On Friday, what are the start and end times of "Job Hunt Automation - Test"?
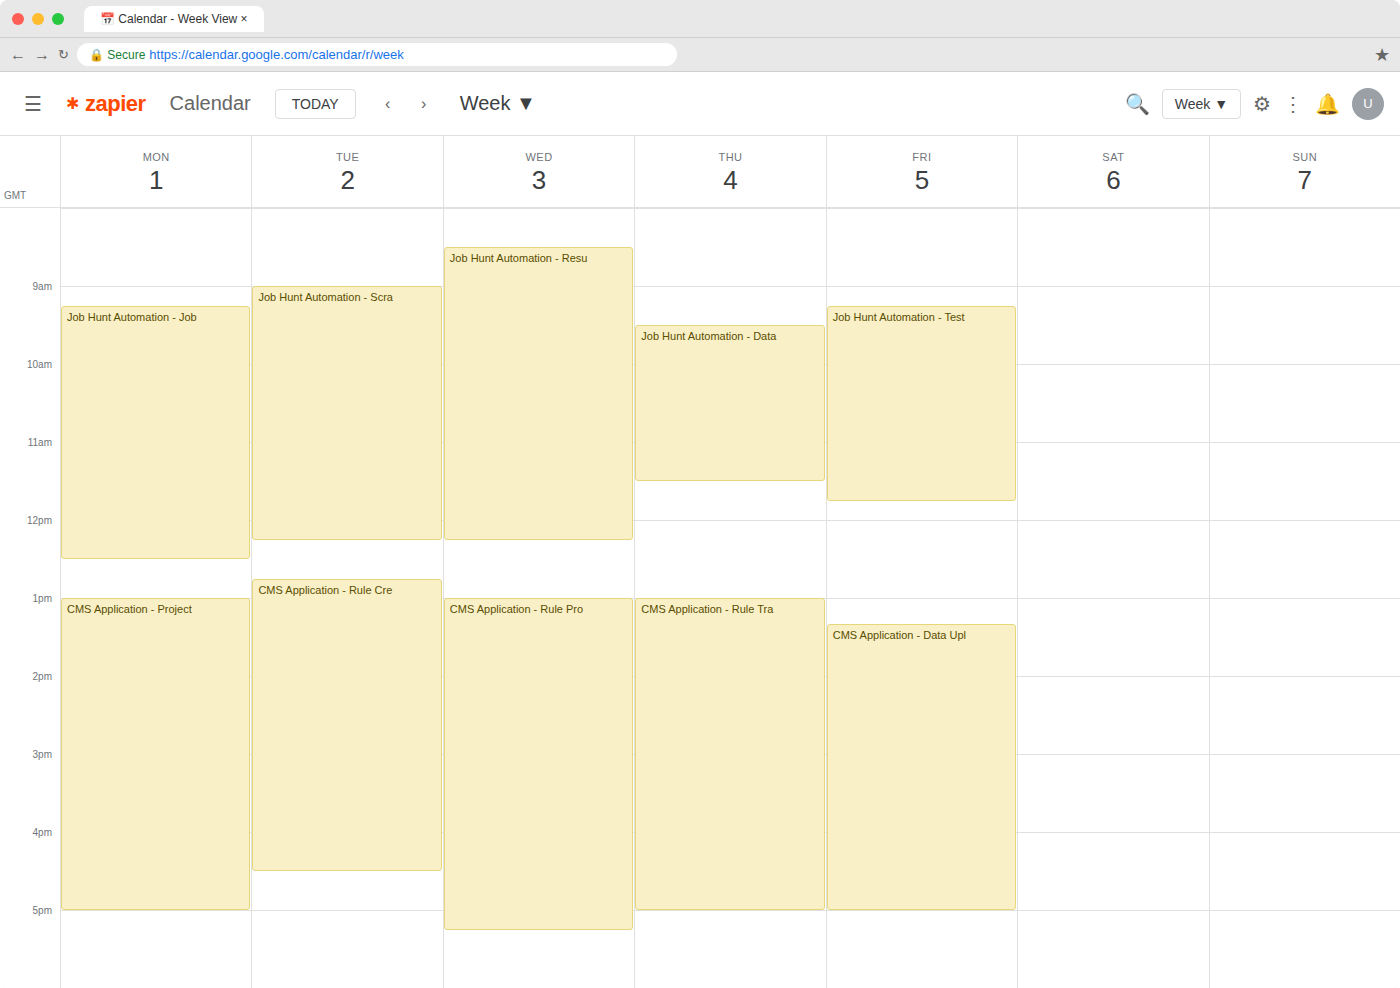
9:15 AM to 11:45 AM